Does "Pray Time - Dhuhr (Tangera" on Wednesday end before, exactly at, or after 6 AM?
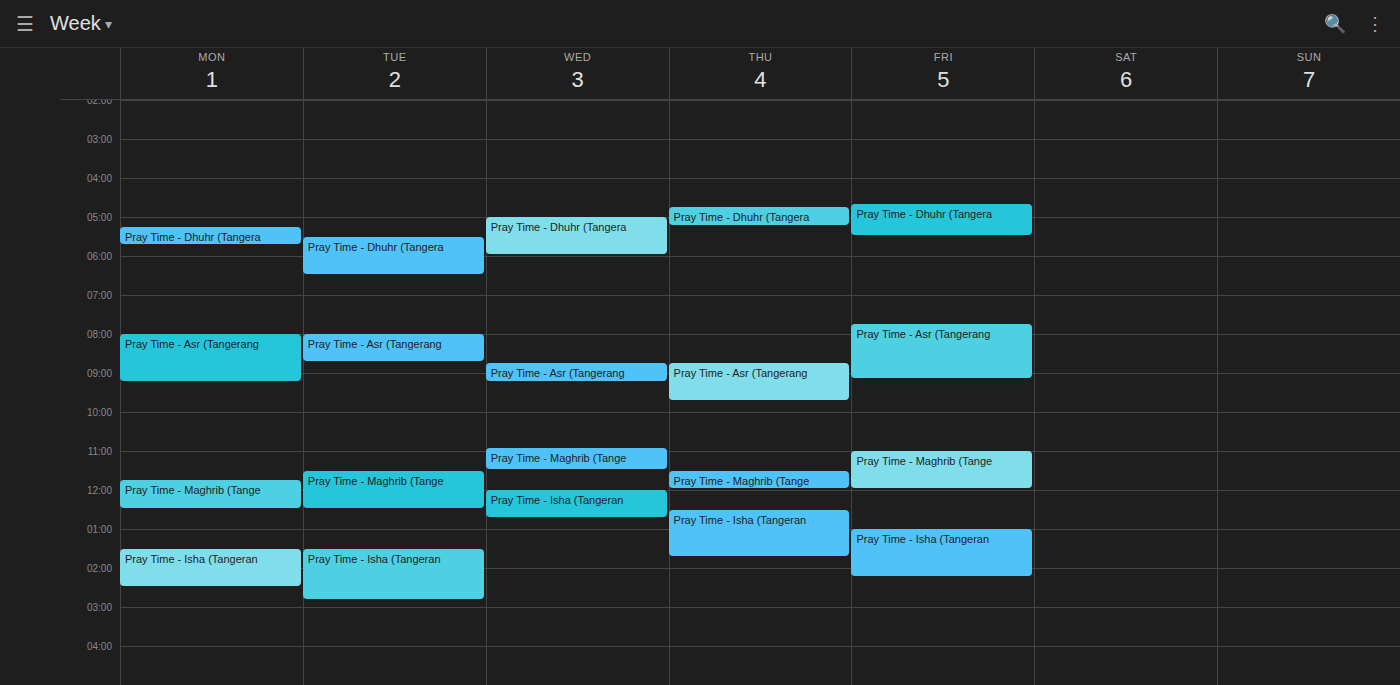
6:00 AM -- exactly at 6 AM, on the 6 AM line.